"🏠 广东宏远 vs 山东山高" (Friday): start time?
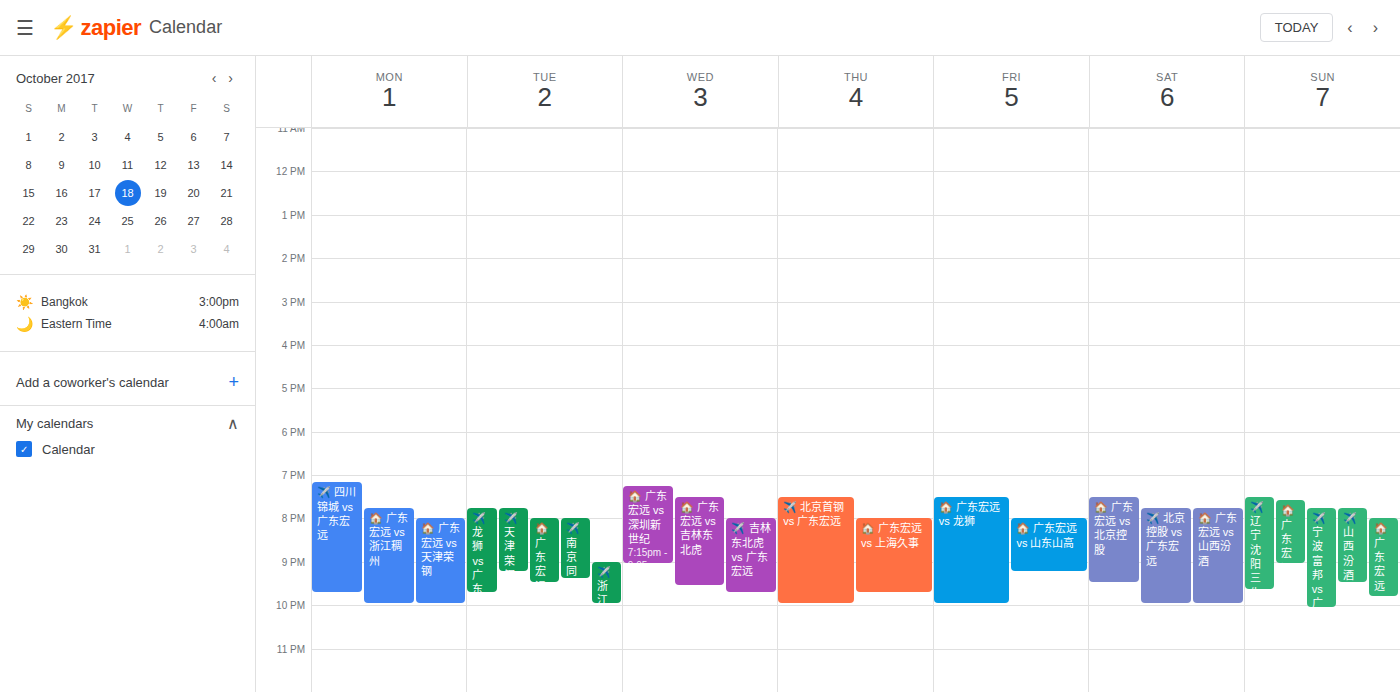
8:00 PM